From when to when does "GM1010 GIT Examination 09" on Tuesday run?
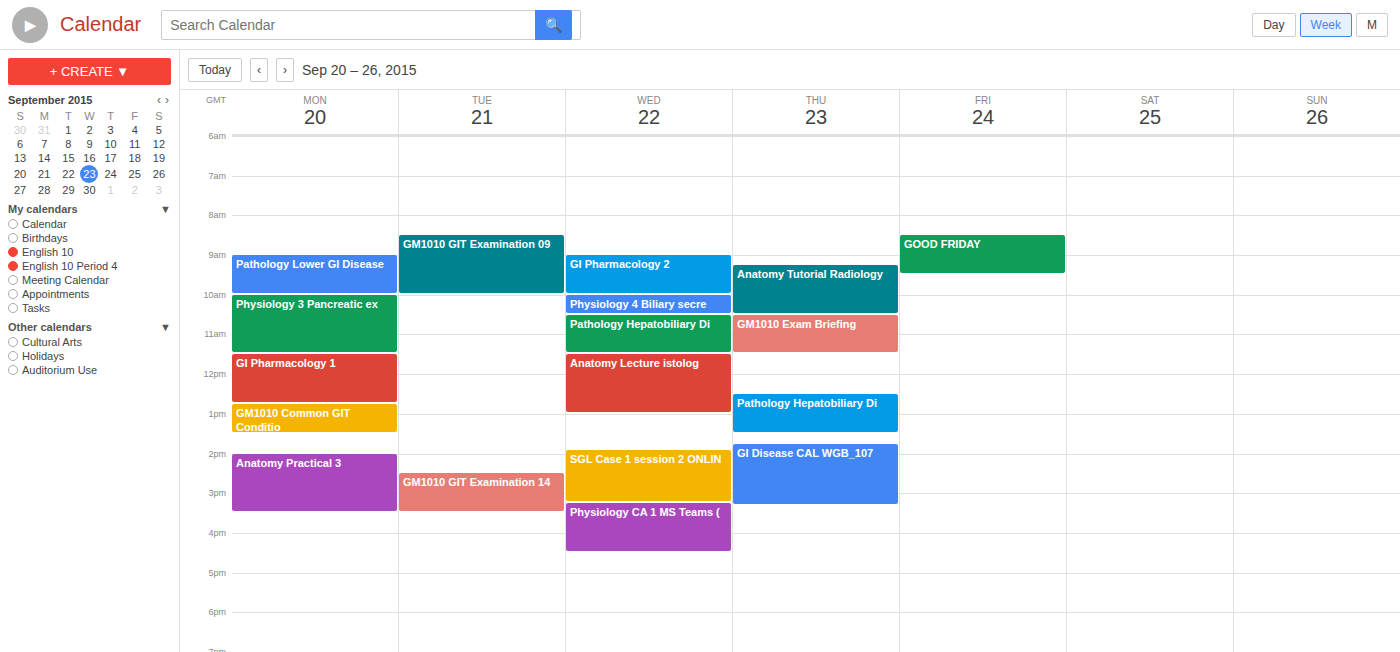
8:30 AM to 10:00 AM